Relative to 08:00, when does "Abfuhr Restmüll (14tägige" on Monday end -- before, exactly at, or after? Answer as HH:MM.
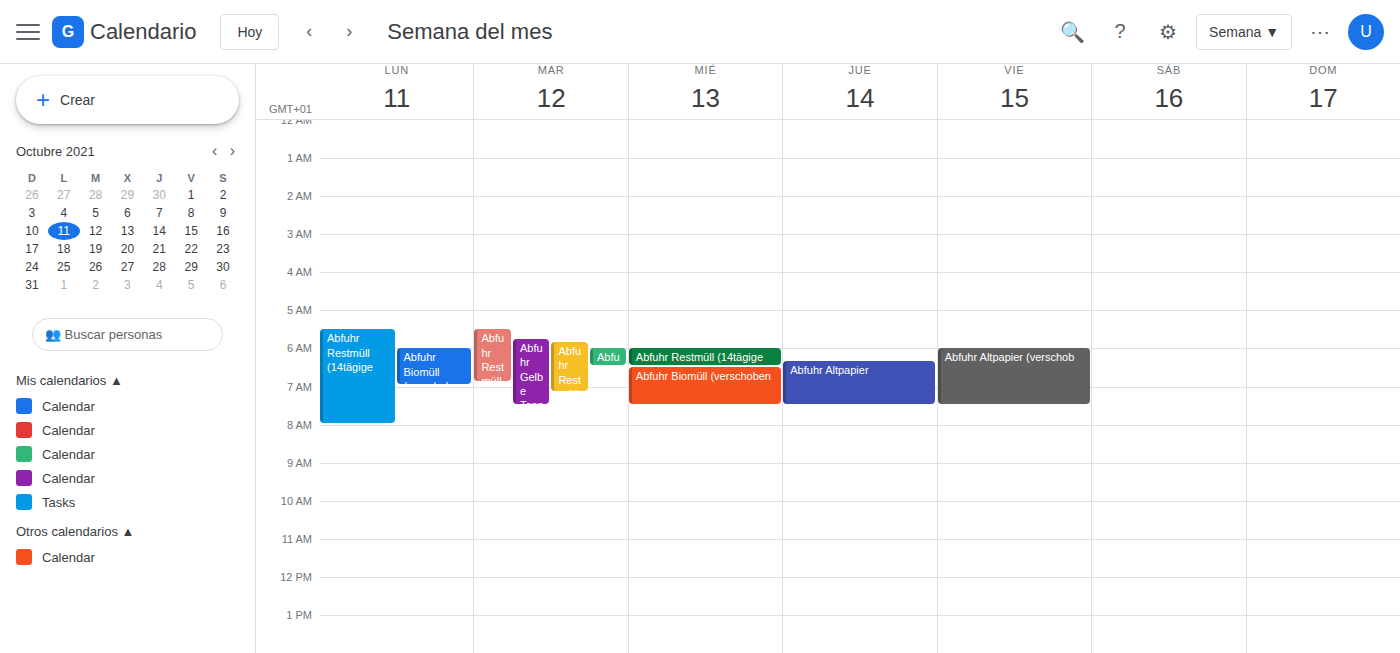
08:00 -- exactly at 08:00, on the 08:00 line.